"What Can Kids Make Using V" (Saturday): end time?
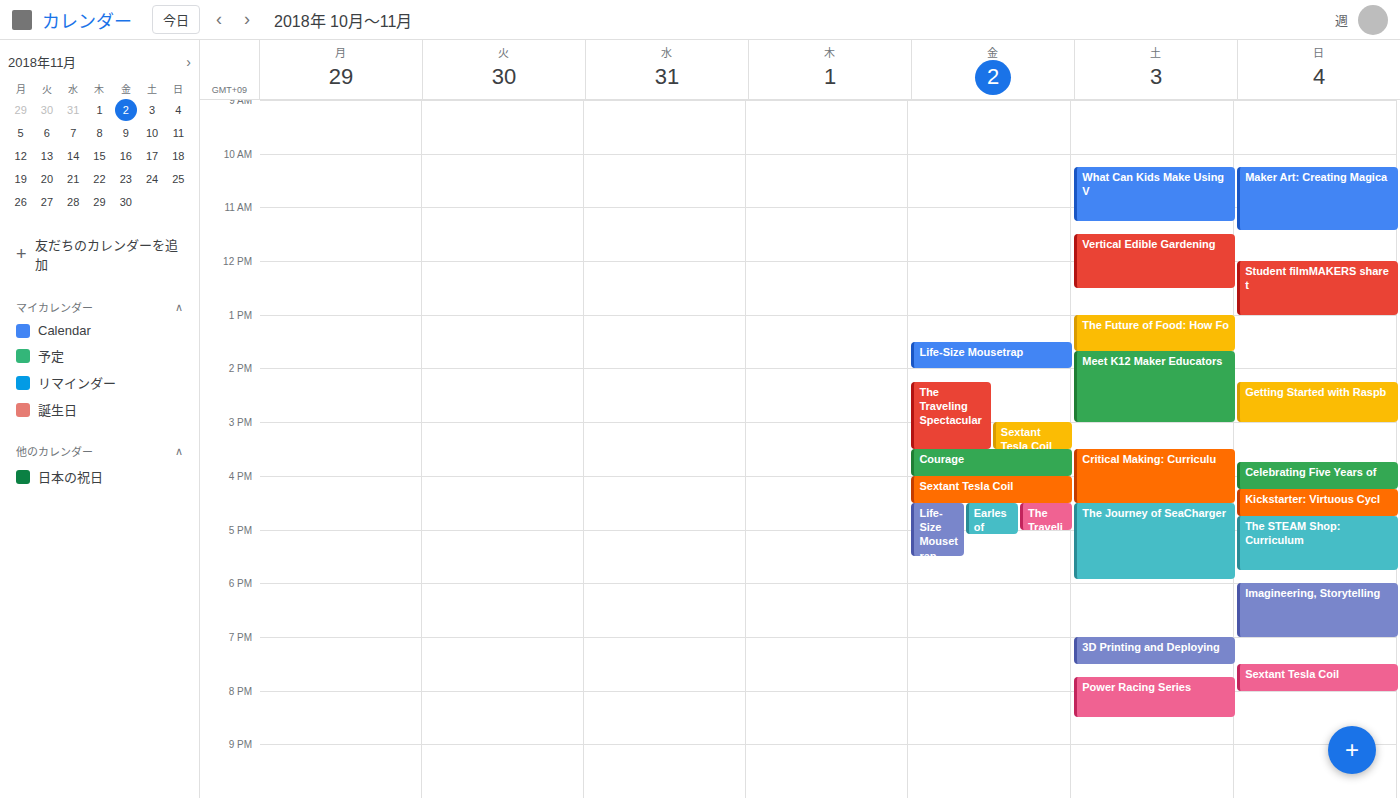
11:15 AM